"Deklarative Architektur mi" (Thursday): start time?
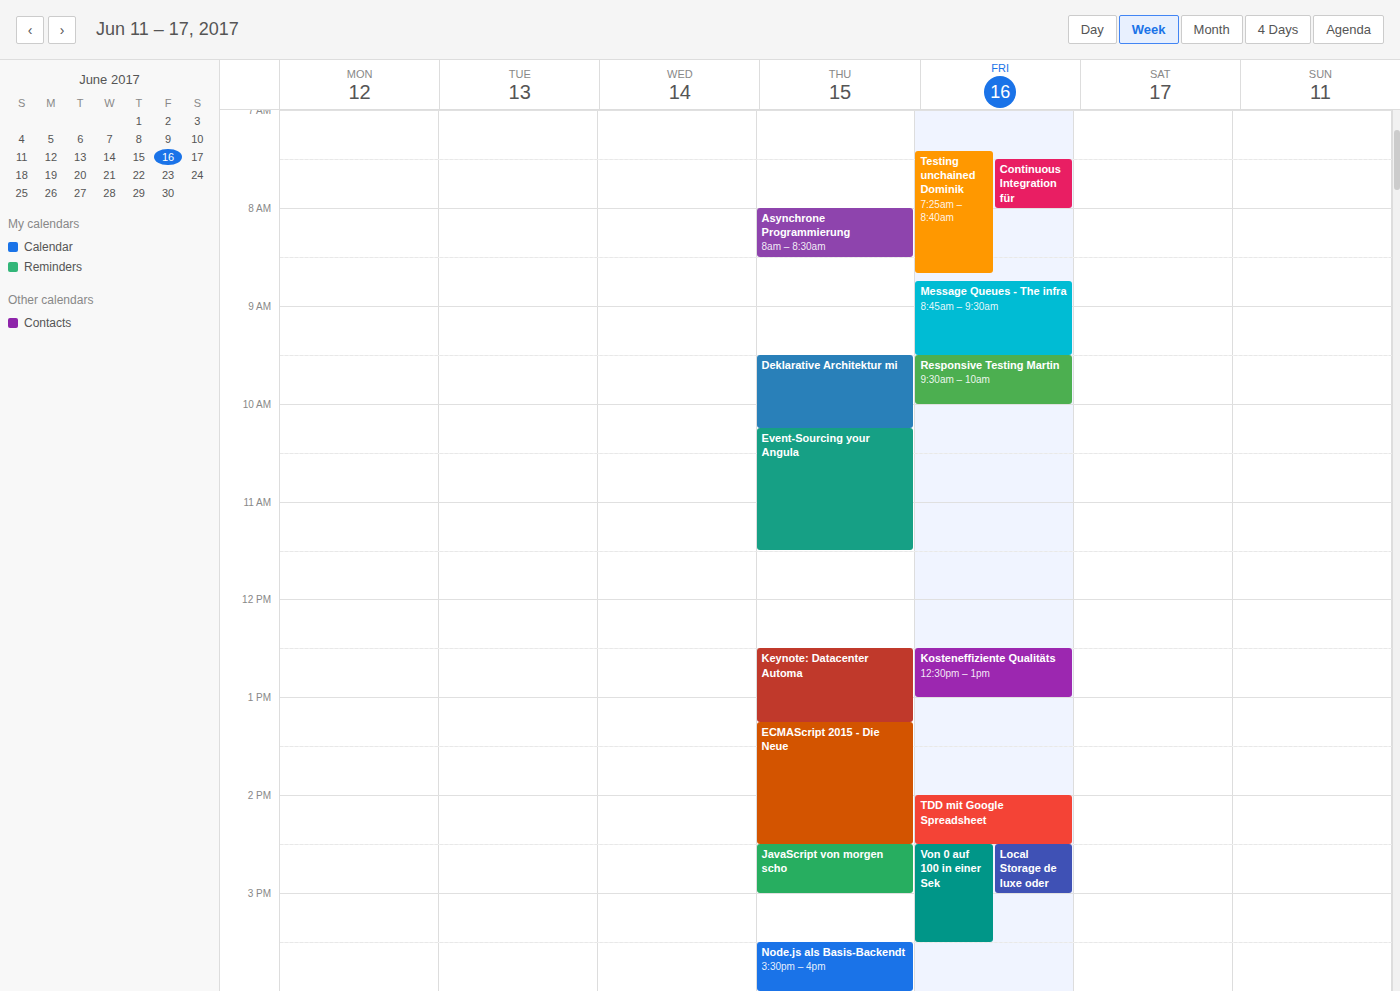
9:30 AM